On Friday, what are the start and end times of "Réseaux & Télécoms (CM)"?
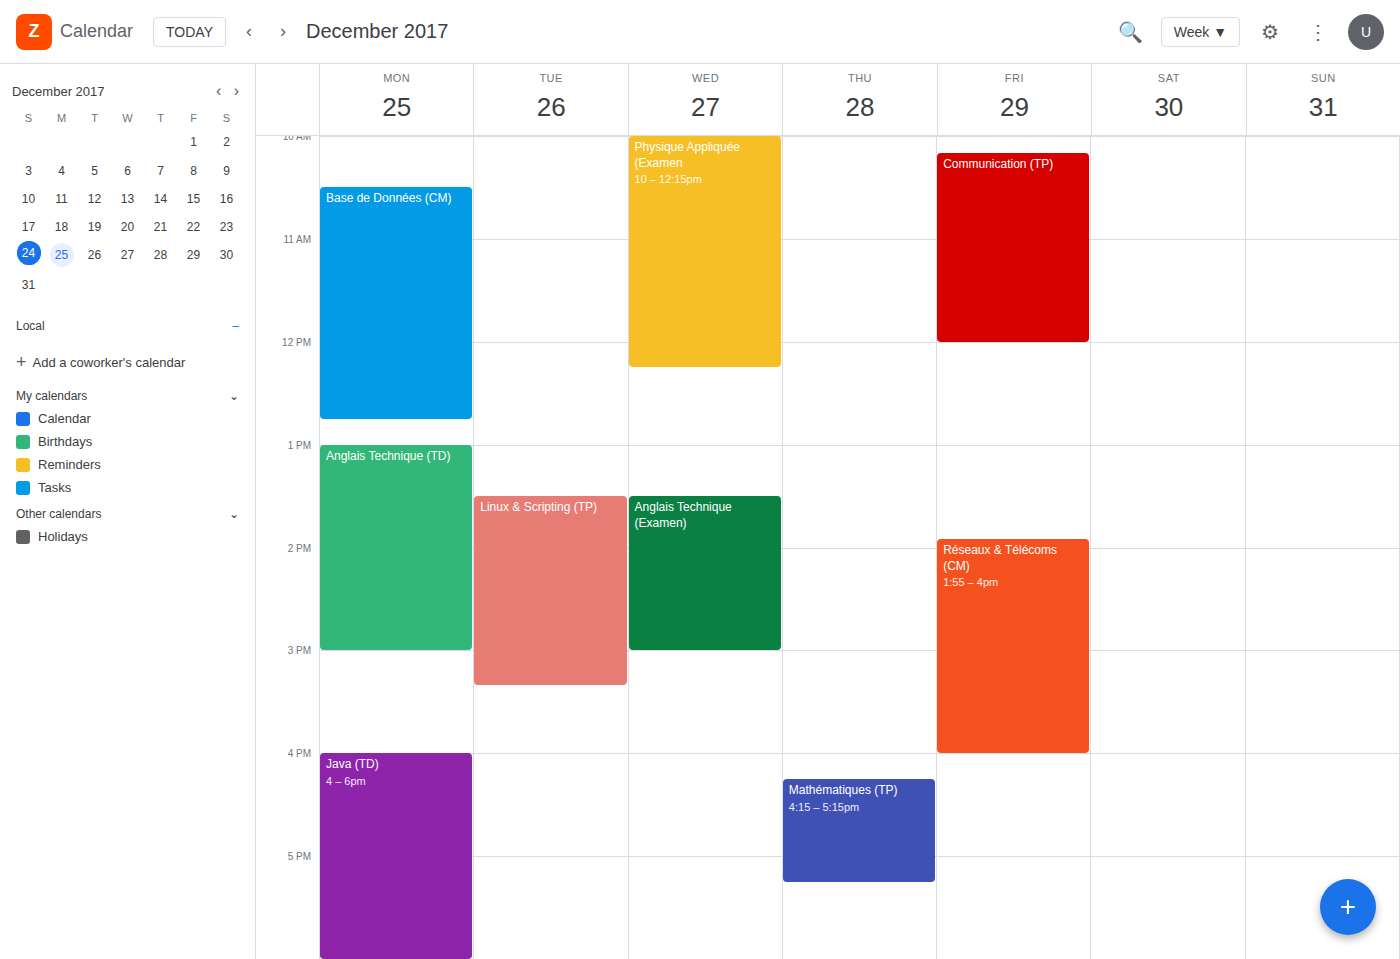
13:55 to 16:00